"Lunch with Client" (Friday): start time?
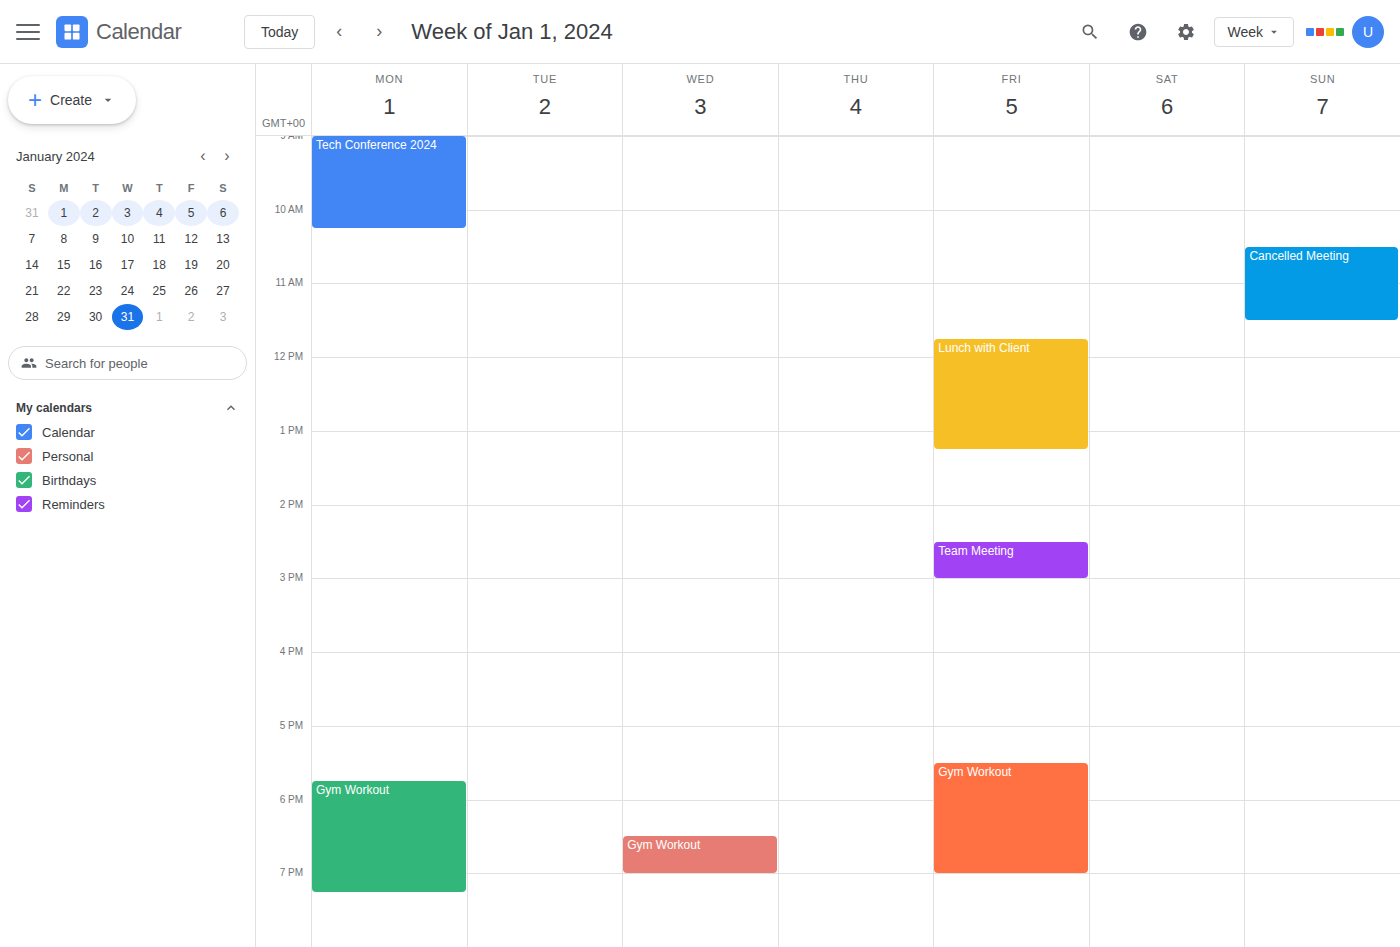
11:45 AM